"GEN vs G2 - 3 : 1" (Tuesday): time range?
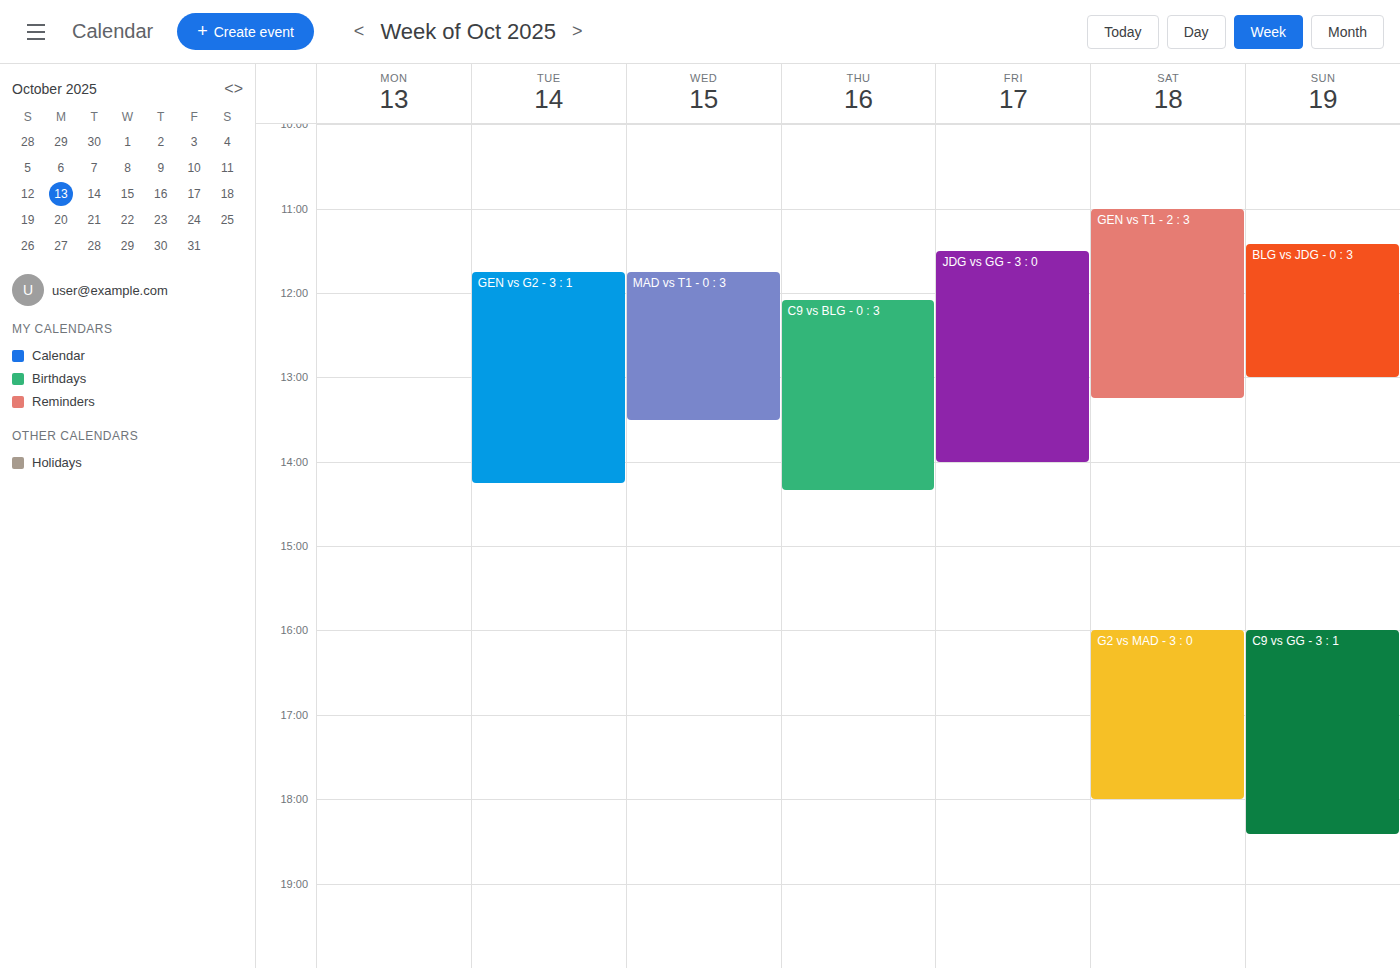
11:45 AM to 2:15 PM